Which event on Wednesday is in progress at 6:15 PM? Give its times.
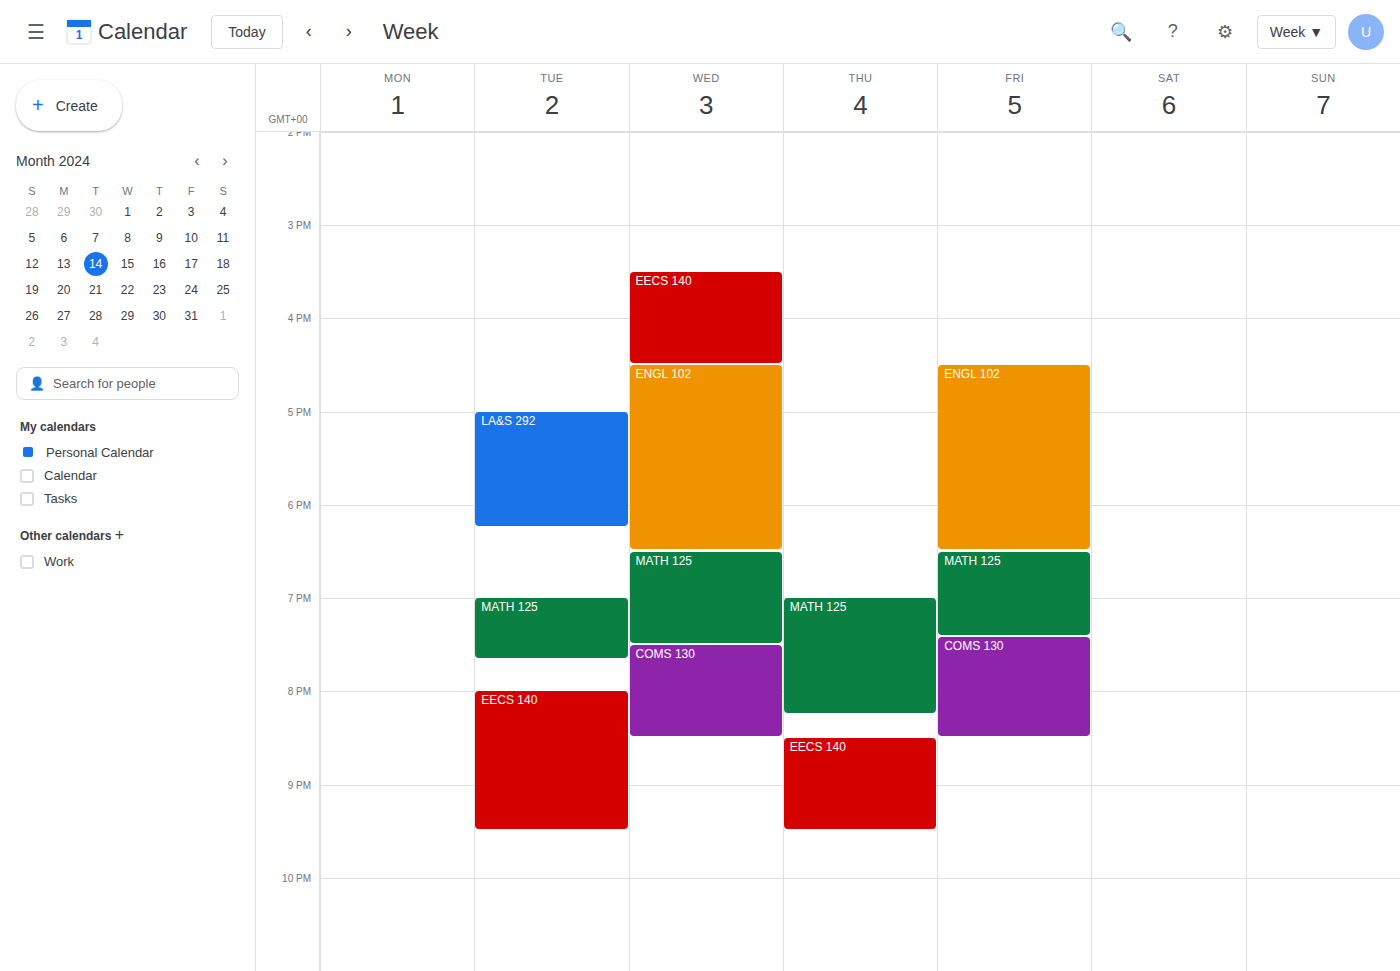
"ENGL 102", 4:30 PM to 6:30 PM